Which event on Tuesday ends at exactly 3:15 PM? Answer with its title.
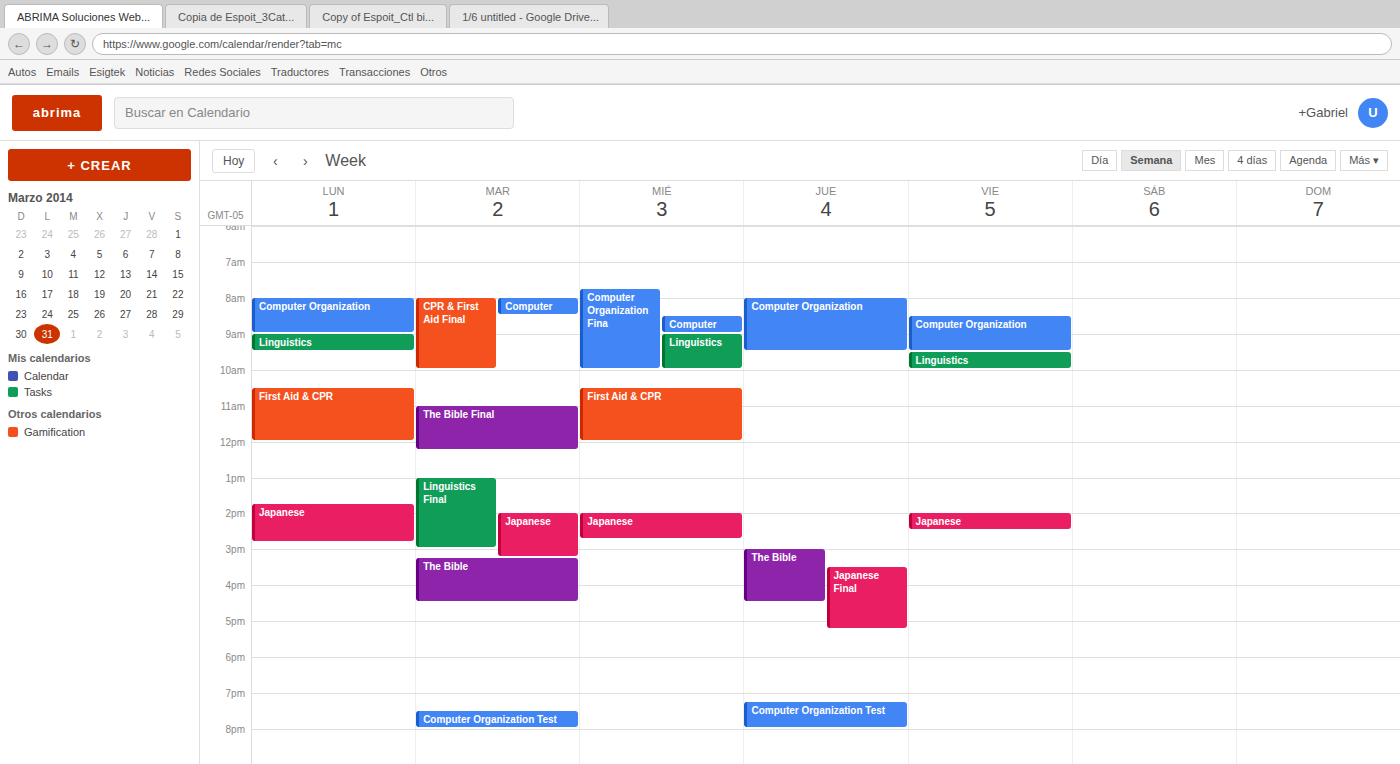
"Japanese"